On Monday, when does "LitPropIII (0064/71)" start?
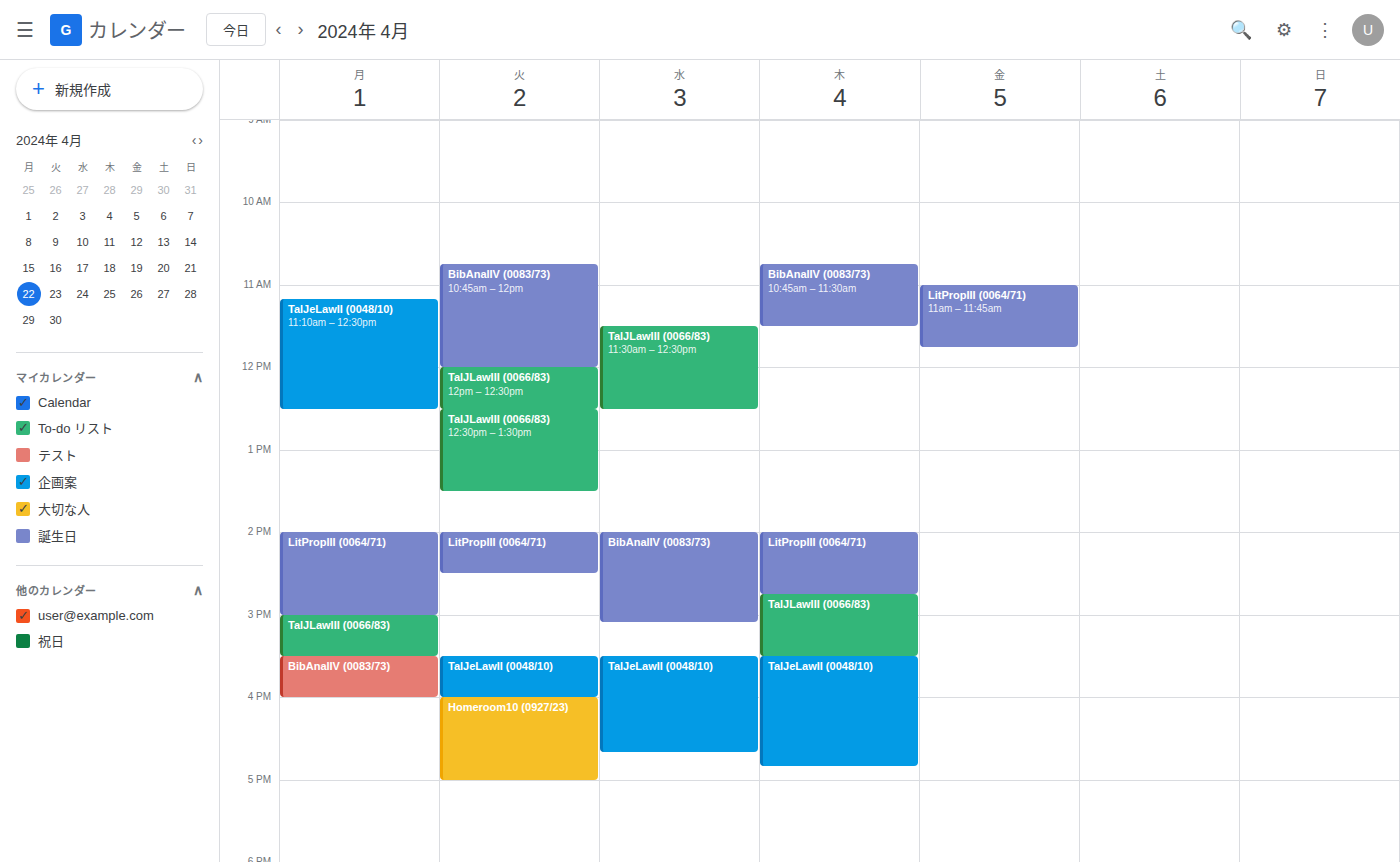
2:00 PM